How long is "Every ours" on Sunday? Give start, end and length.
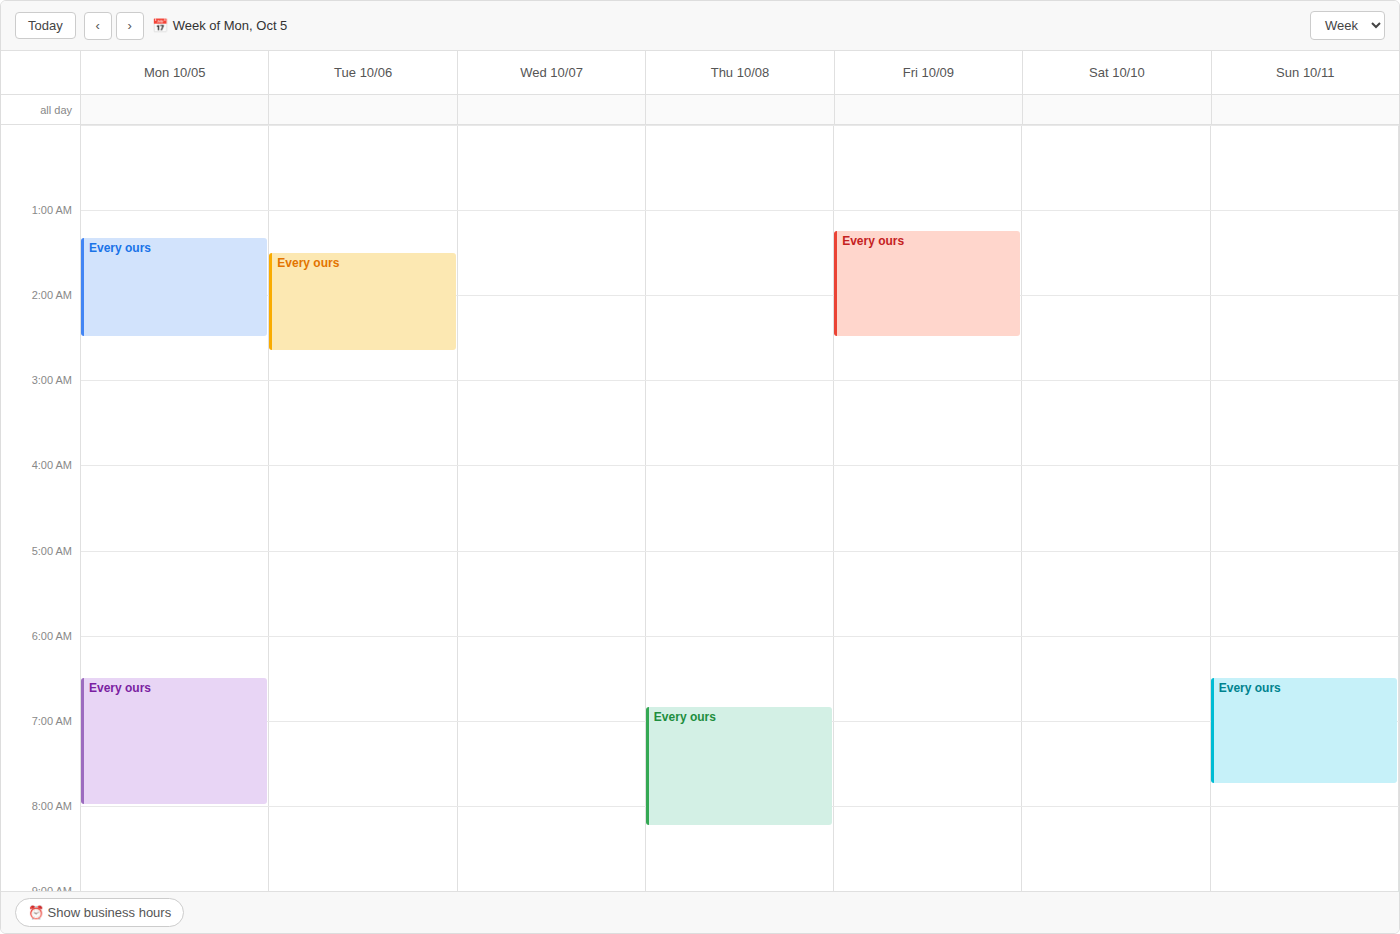
6:30 AM to 7:45 AM, 1 hour 15 minutes